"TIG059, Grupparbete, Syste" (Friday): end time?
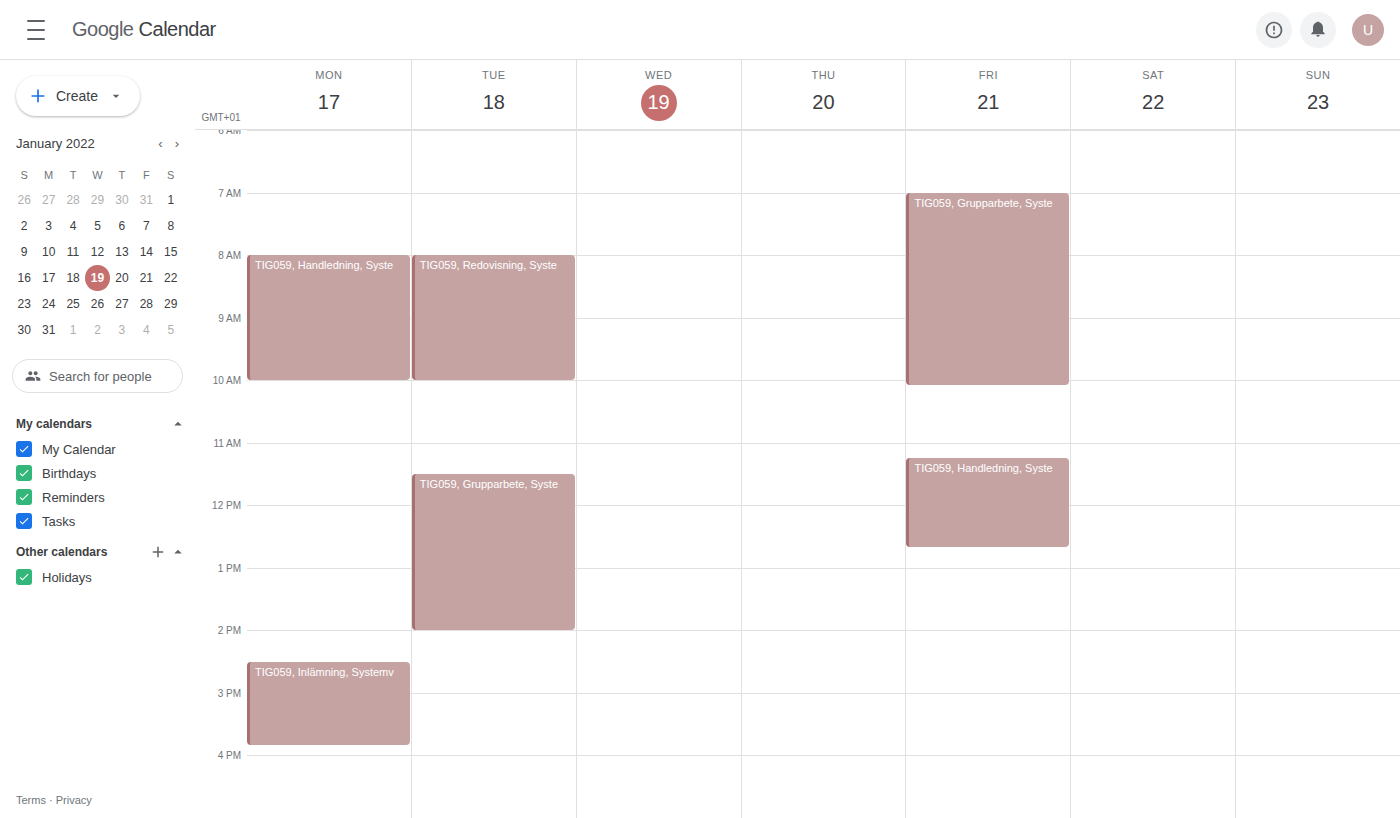
10:05 AM